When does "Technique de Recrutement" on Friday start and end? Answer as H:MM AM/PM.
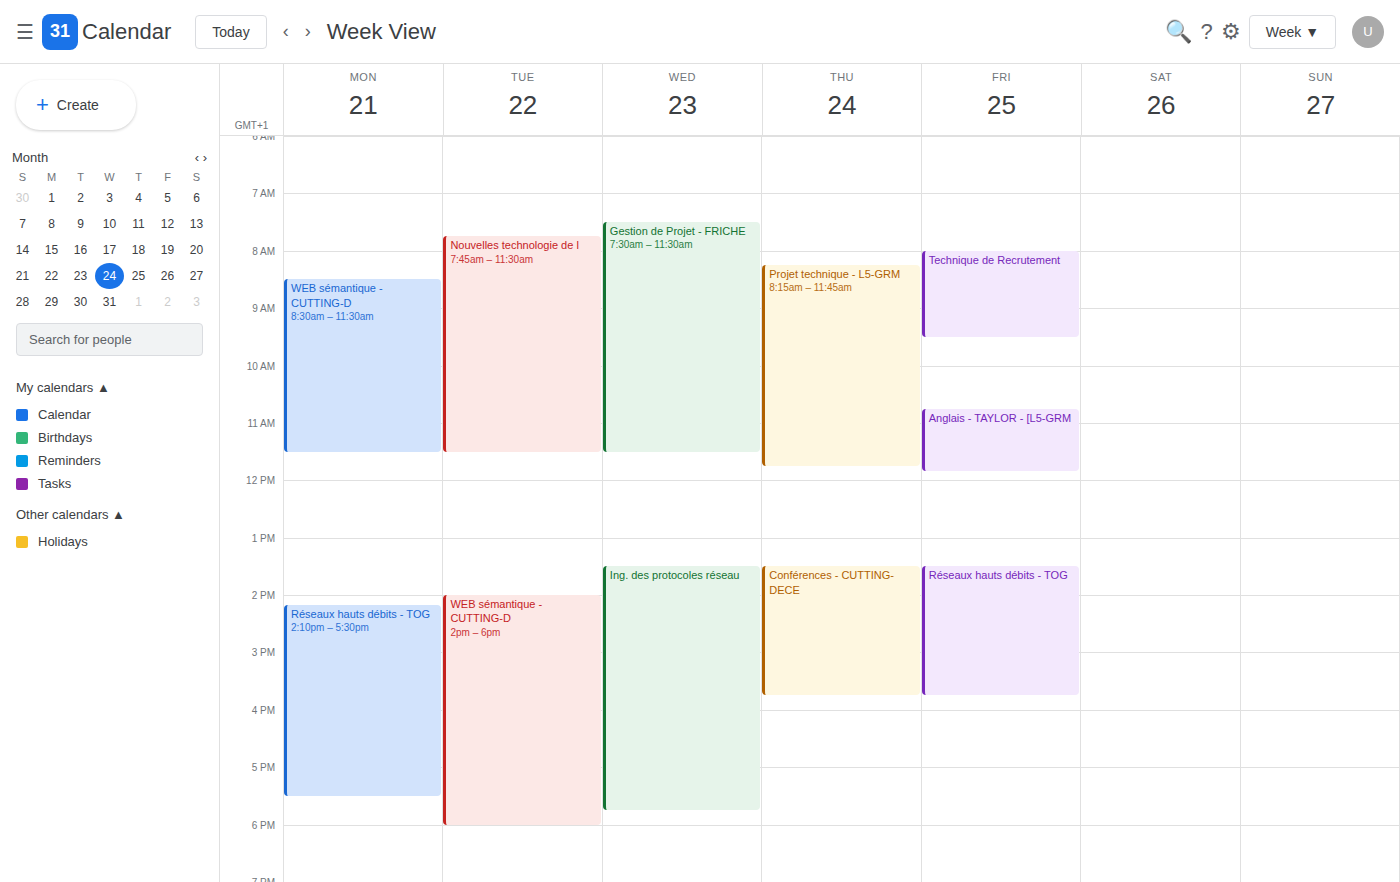
8:00 AM to 9:30 AM